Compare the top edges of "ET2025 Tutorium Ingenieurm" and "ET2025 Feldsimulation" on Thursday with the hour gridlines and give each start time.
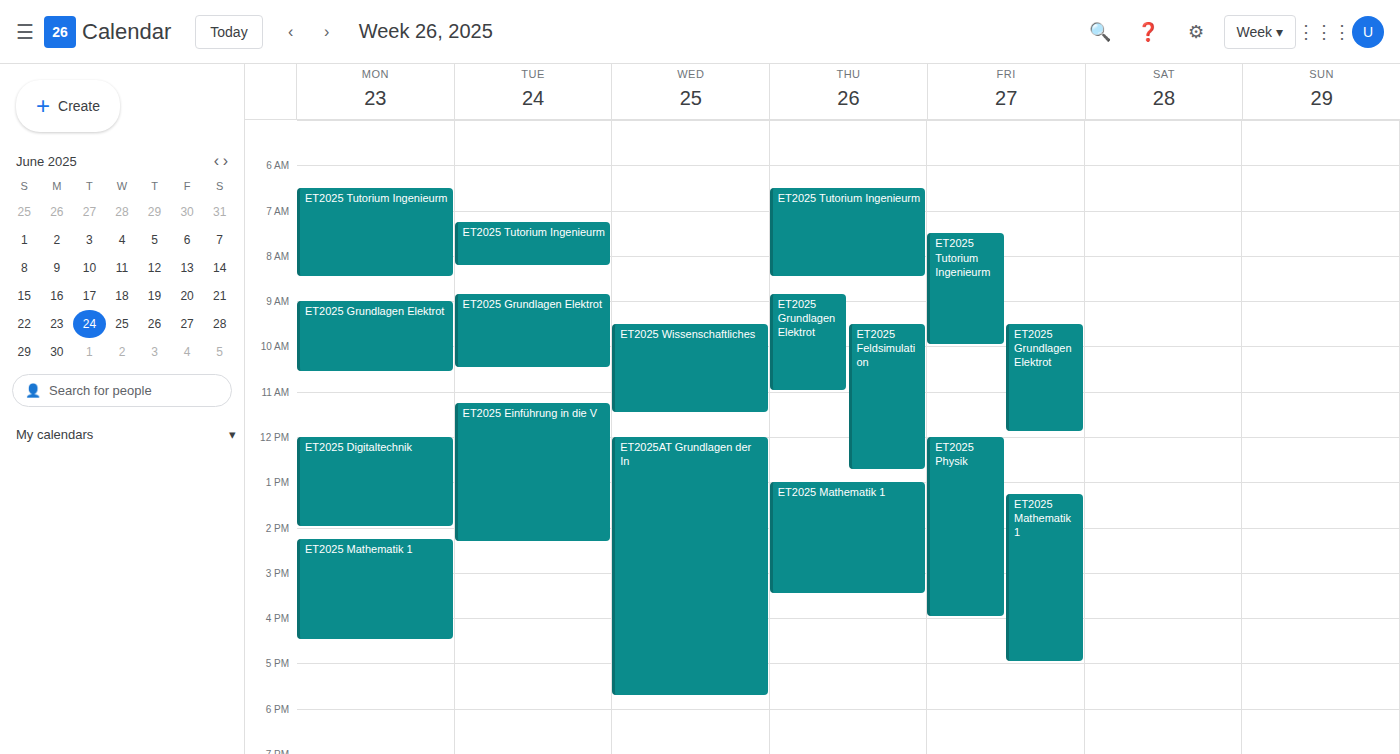
"ET2025 Tutorium Ingenieurm": 6:30 AM, halfway between the 6 AM and 7 AM lines. "ET2025 Feldsimulation": 9:30 AM, halfway between the 9 AM and 10 AM lines.